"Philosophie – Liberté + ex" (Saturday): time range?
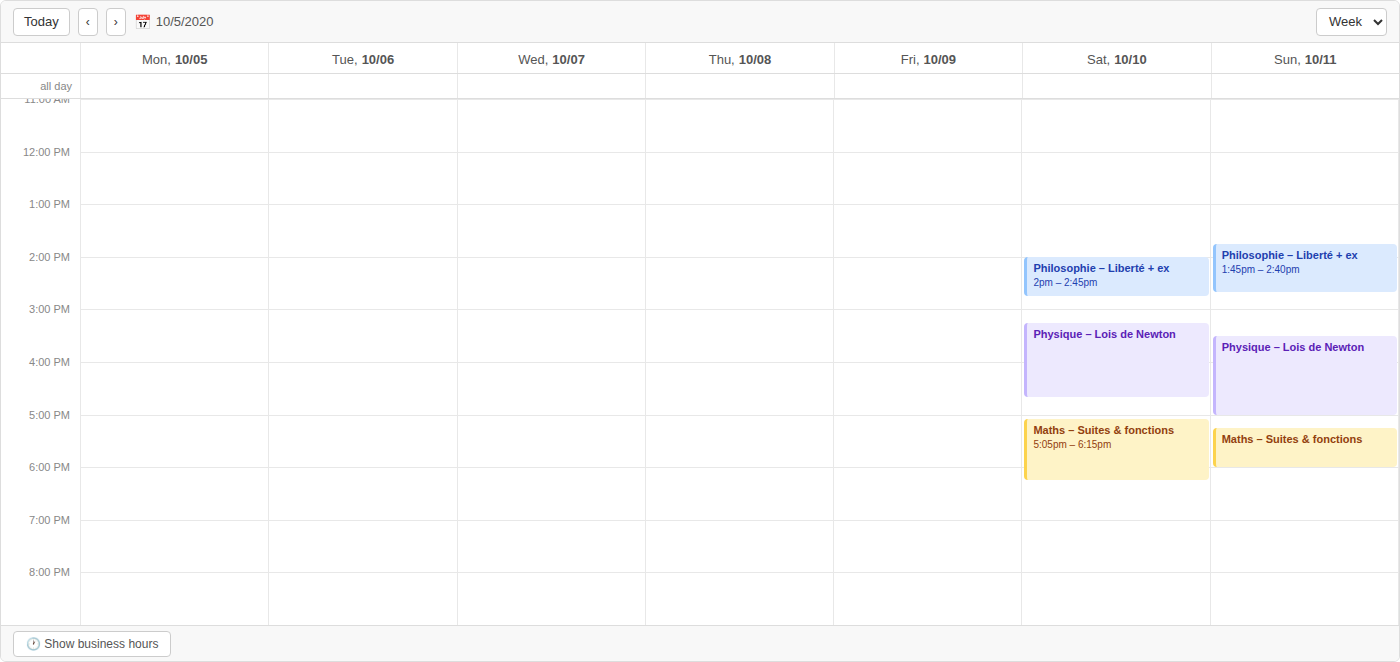
2:00 PM to 2:45 PM